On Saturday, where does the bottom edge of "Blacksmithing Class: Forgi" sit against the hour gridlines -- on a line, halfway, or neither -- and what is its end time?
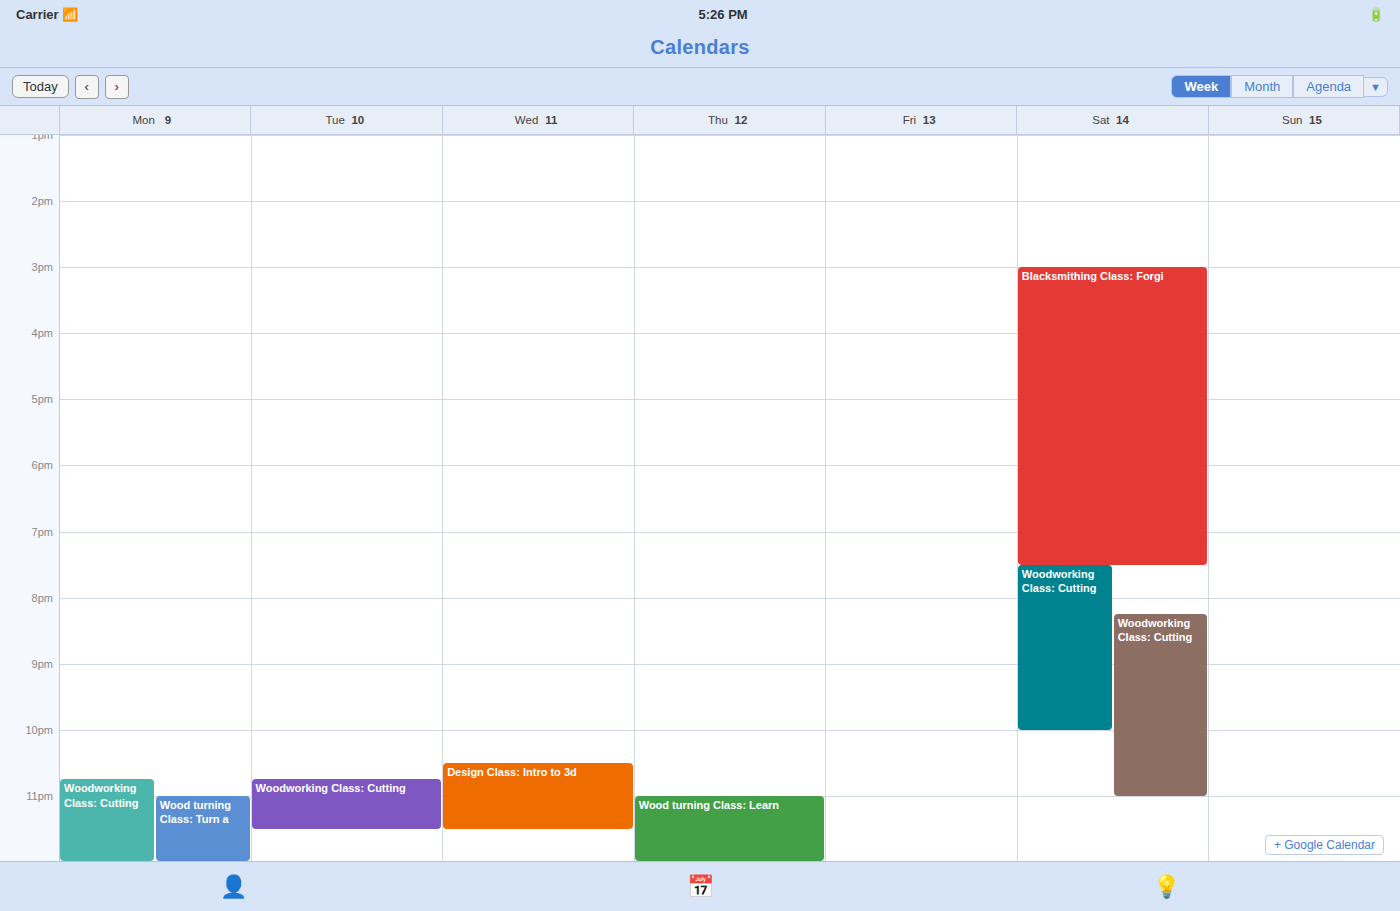
19:30 -- halfway between the 19:00 and 20:00 lines.